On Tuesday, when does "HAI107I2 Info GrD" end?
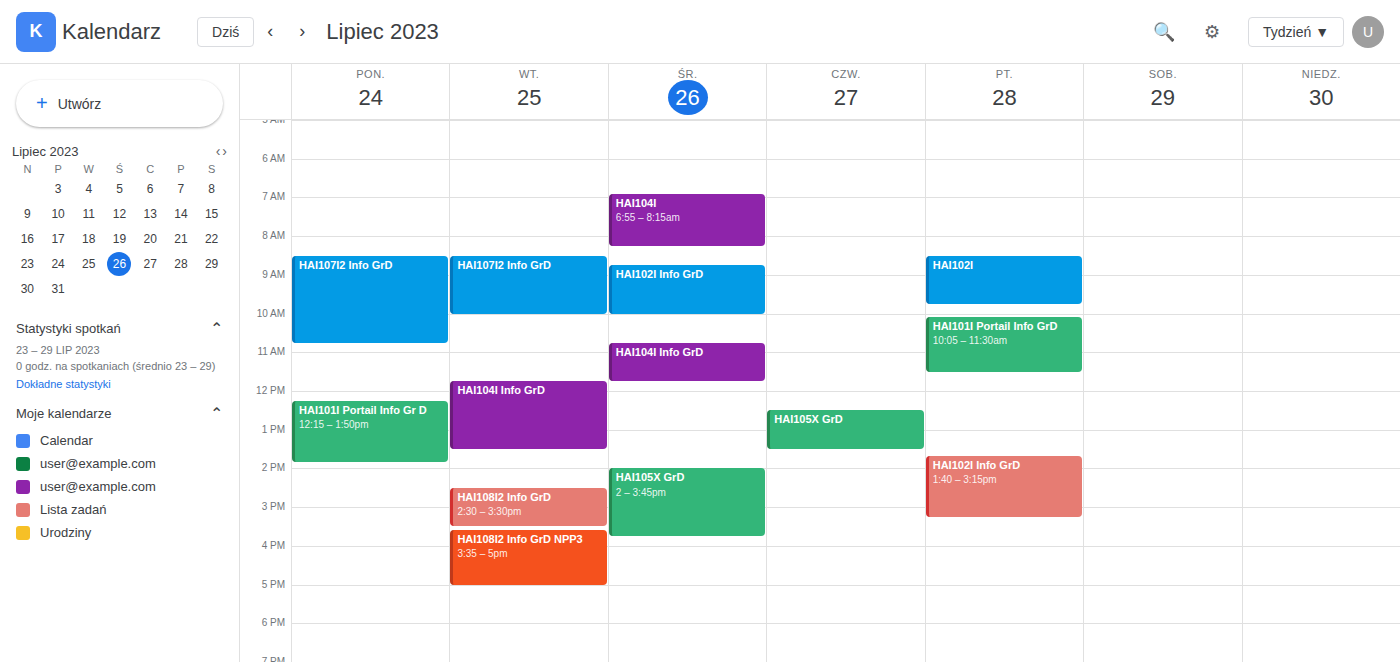
10:00 AM